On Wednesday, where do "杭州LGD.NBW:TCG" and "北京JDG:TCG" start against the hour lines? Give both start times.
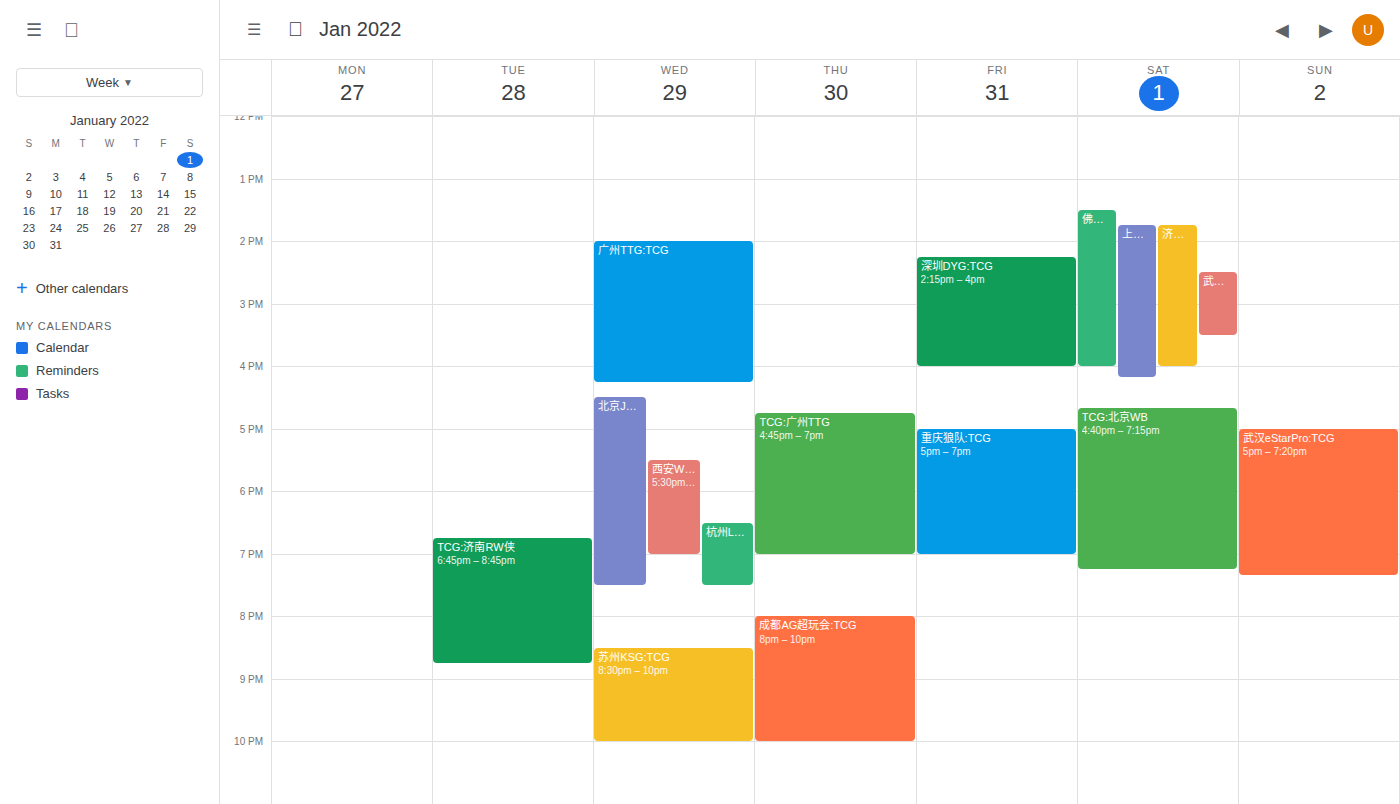
"杭州LGD.NBW:TCG": 6:30 PM, halfway between the 6 PM and 7 PM lines. "北京JDG:TCG": 4:30 PM, halfway between the 4 PM and 5 PM lines.